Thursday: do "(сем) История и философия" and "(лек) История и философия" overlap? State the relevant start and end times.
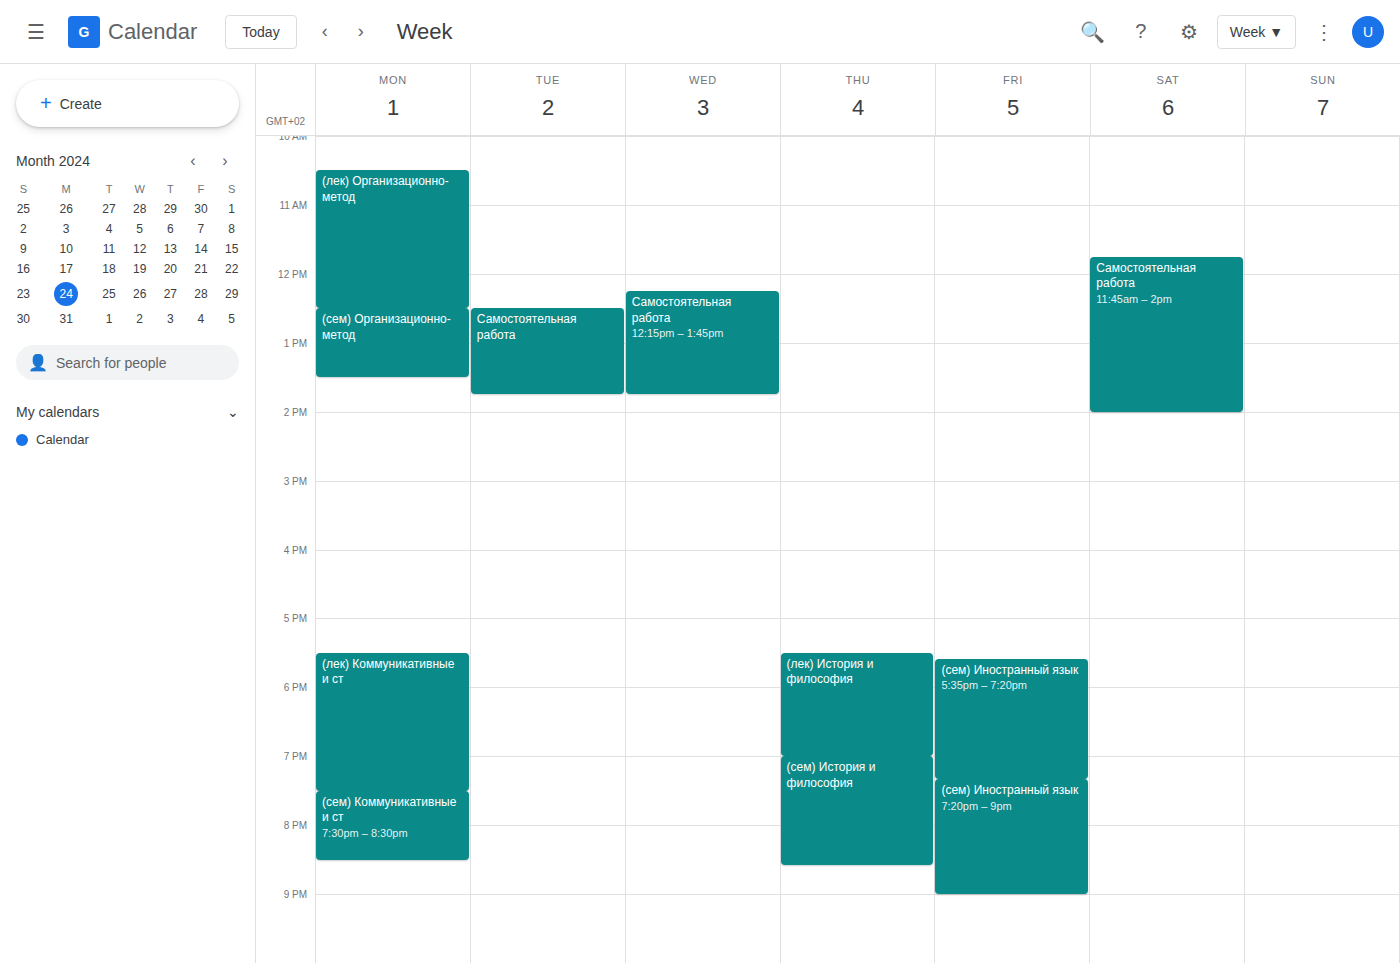
"(лек) История и философия" ends at 7:00 PM, exactly when "(сем) История и философия" starts -- they touch but do not overlap.